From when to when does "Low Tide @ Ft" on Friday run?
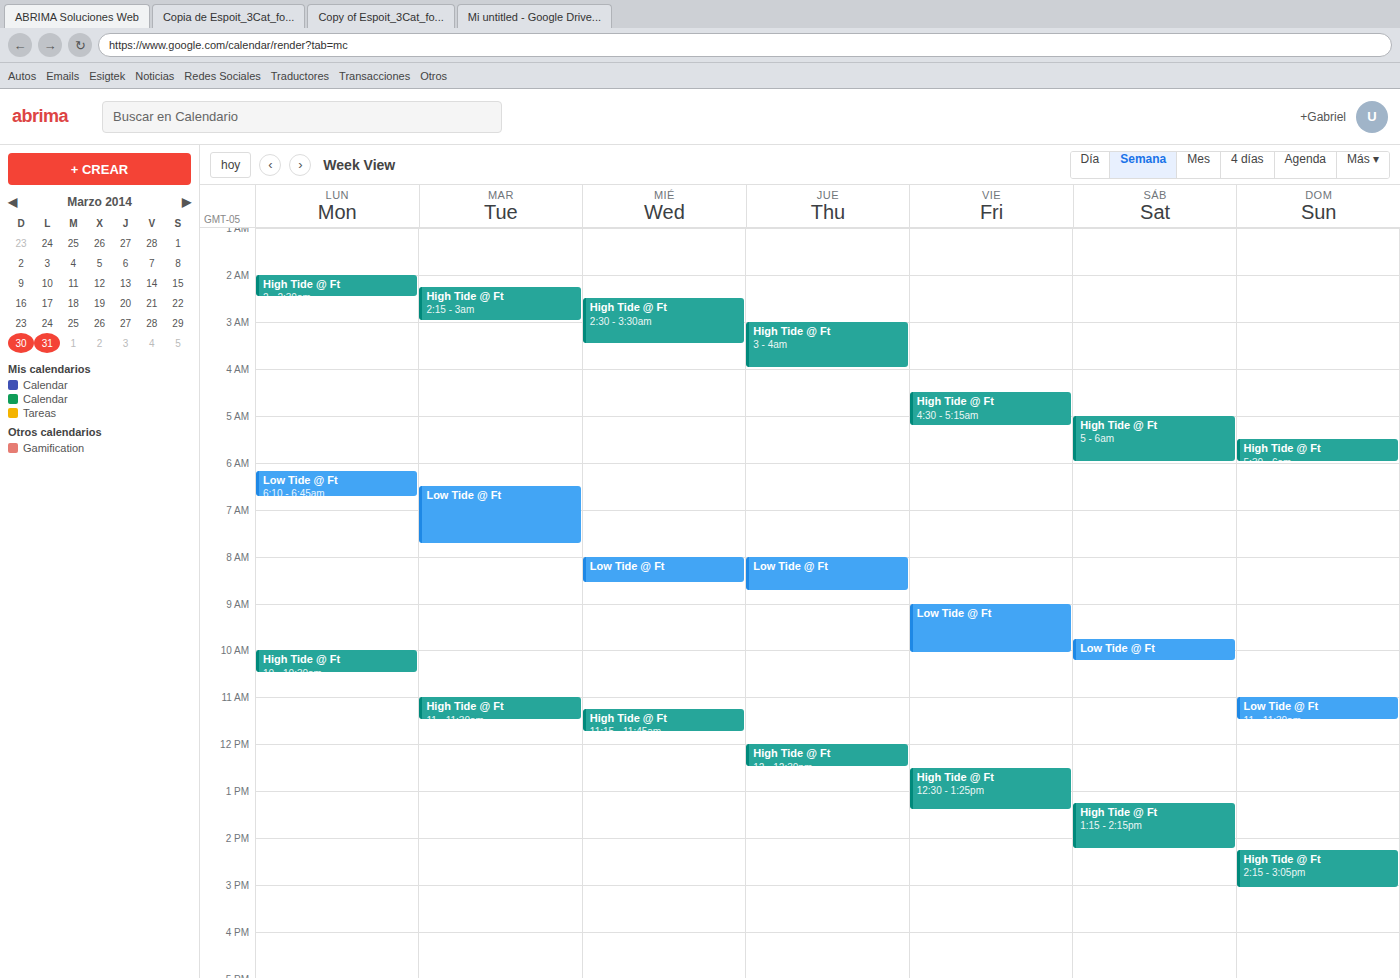
9:00 AM to 10:05 AM